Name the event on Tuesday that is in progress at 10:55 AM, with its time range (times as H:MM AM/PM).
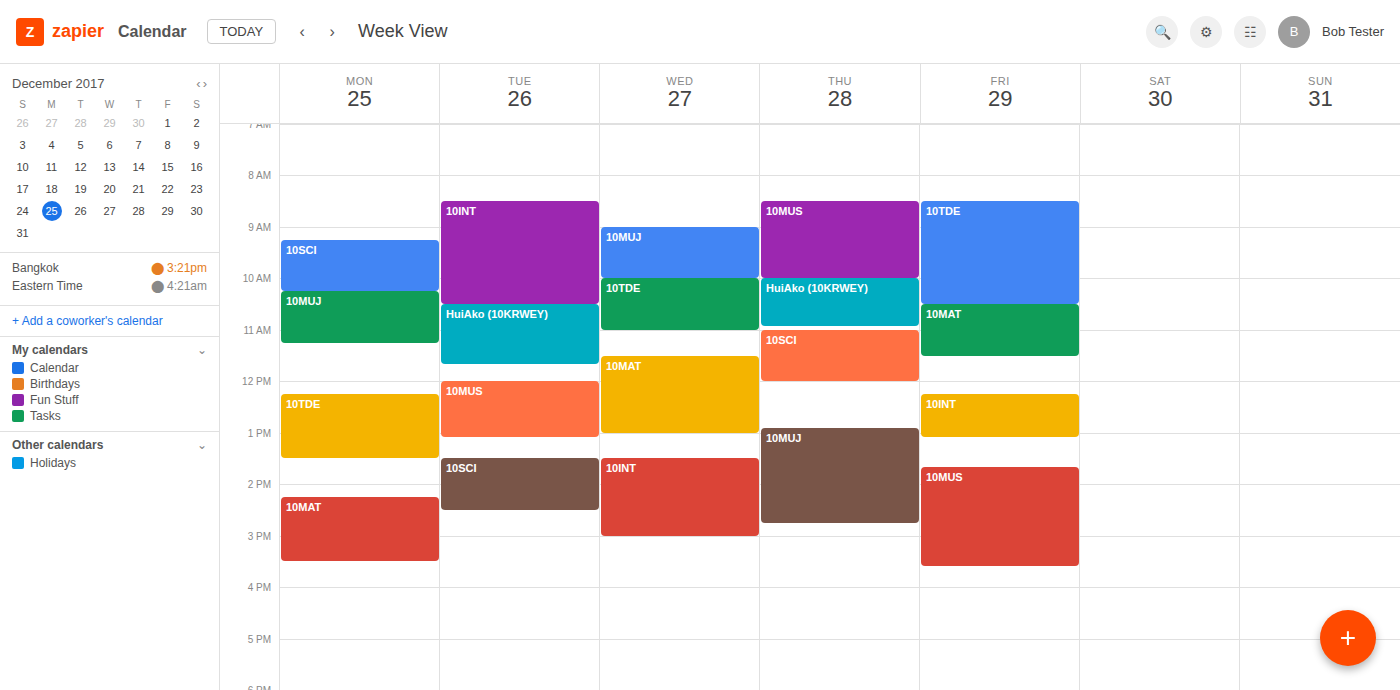
"HuiAko (10KRWEY)", 10:30 AM to 11:40 AM